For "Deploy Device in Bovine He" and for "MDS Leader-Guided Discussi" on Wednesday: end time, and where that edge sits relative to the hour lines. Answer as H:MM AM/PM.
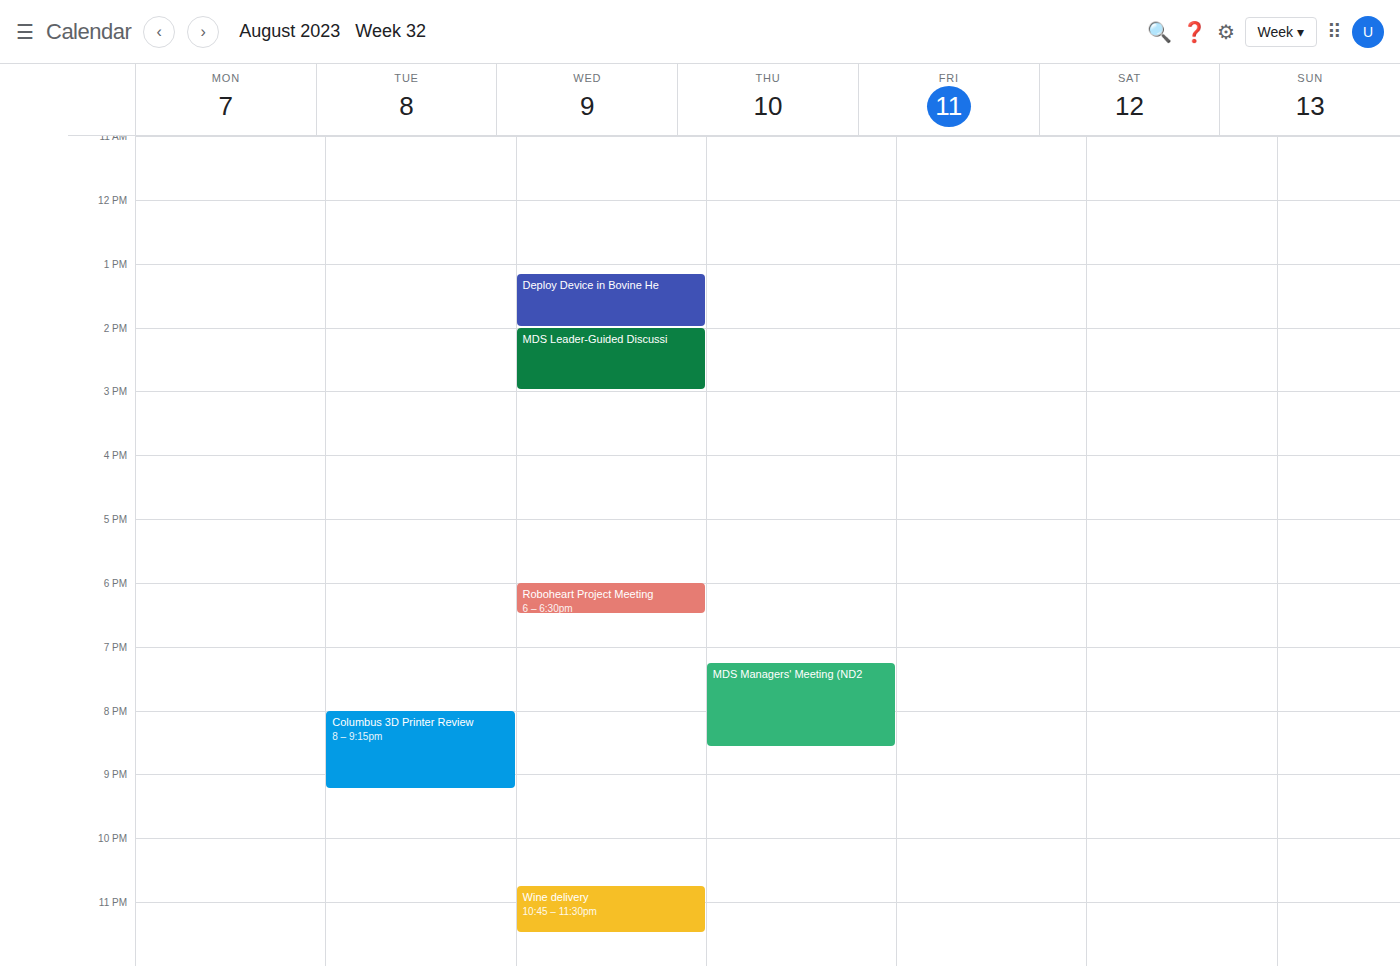
"Deploy Device in Bovine He": 2:00 PM, exactly on the 2 PM line. "MDS Leader-Guided Discussi": 3:00 PM, exactly on the 3 PM line.